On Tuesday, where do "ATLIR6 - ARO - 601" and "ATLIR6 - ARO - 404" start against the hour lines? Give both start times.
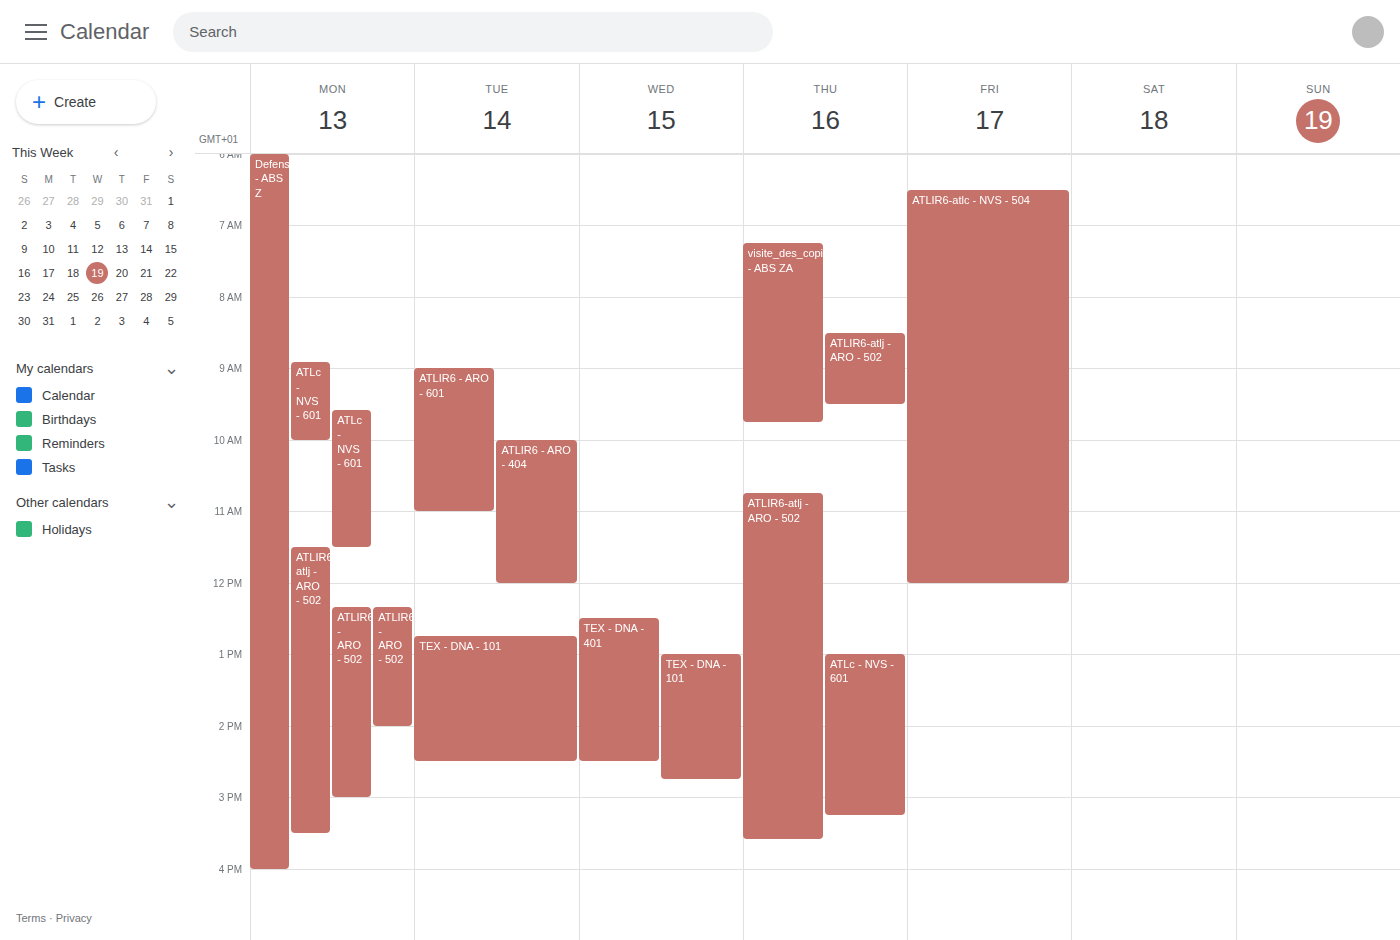
"ATLIR6 - ARO - 601": 09:00, exactly on the 09:00 line. "ATLIR6 - ARO - 404": 10:00, exactly on the 10:00 line.